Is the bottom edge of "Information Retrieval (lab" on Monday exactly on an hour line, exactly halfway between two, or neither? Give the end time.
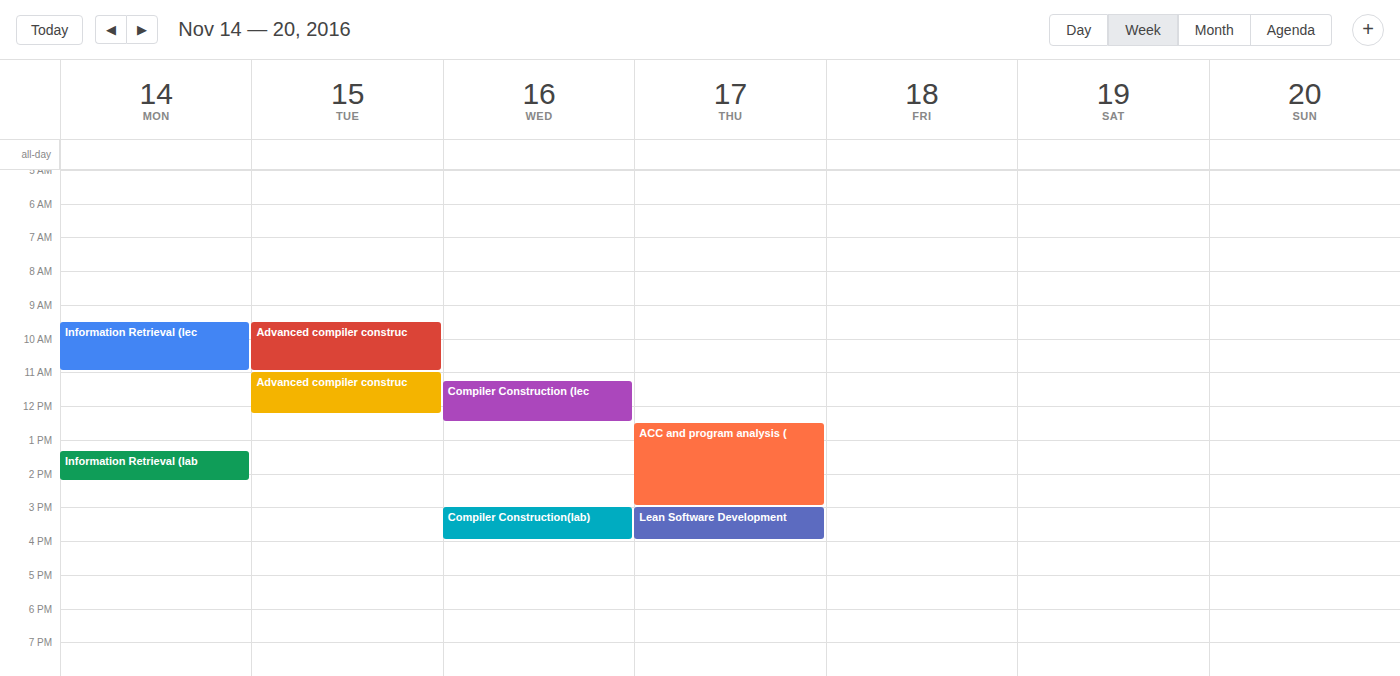
2:15 PM -- neither: a quarter of the way from the 2 PM line to the 3 PM line.